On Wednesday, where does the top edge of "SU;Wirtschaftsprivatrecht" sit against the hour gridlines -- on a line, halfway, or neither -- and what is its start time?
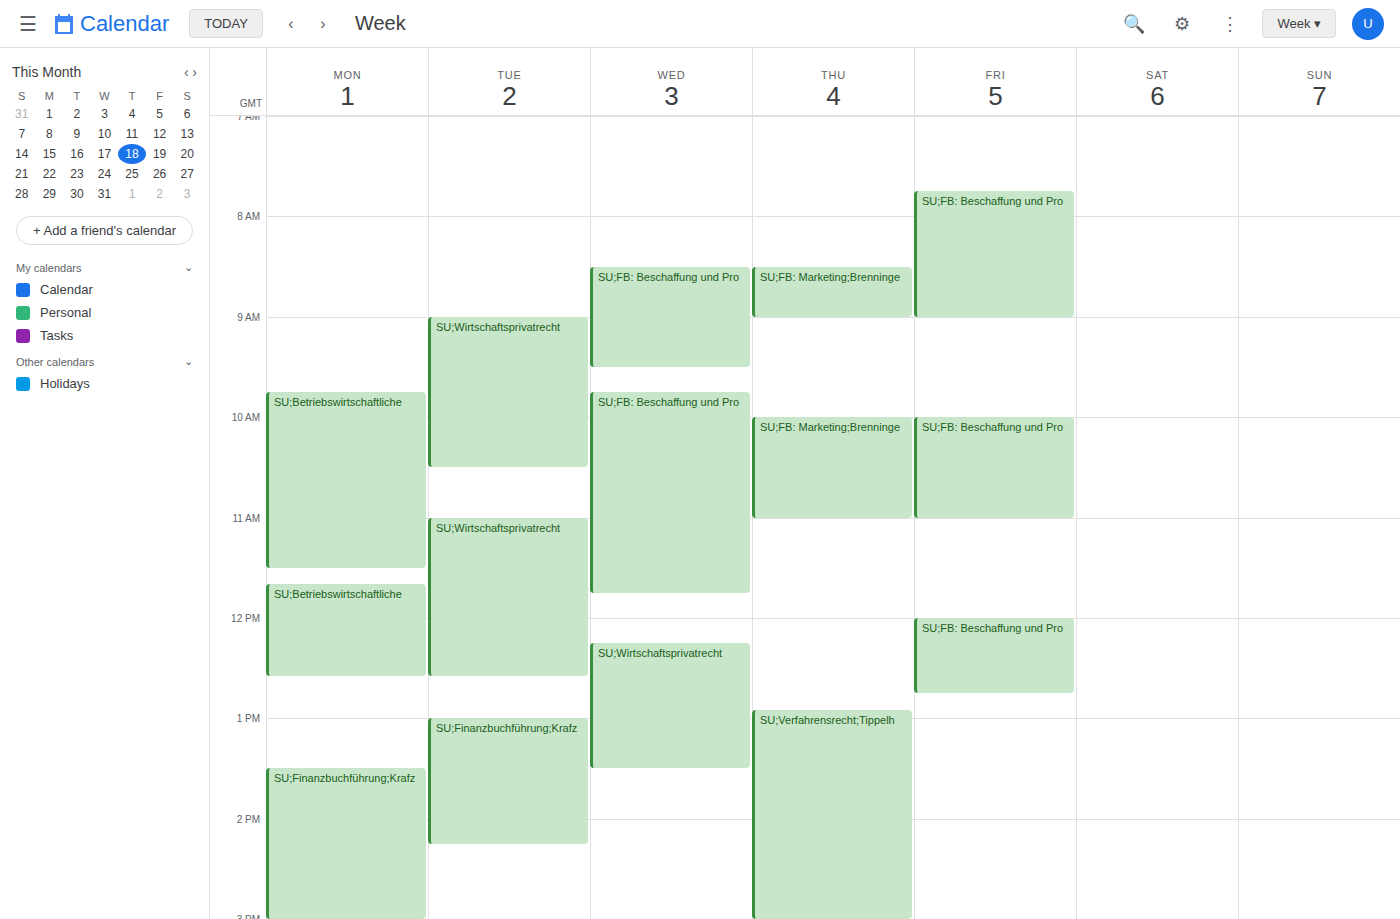
12:15 PM -- neither: a quarter of the way from the 12 PM line to the 1 PM line.